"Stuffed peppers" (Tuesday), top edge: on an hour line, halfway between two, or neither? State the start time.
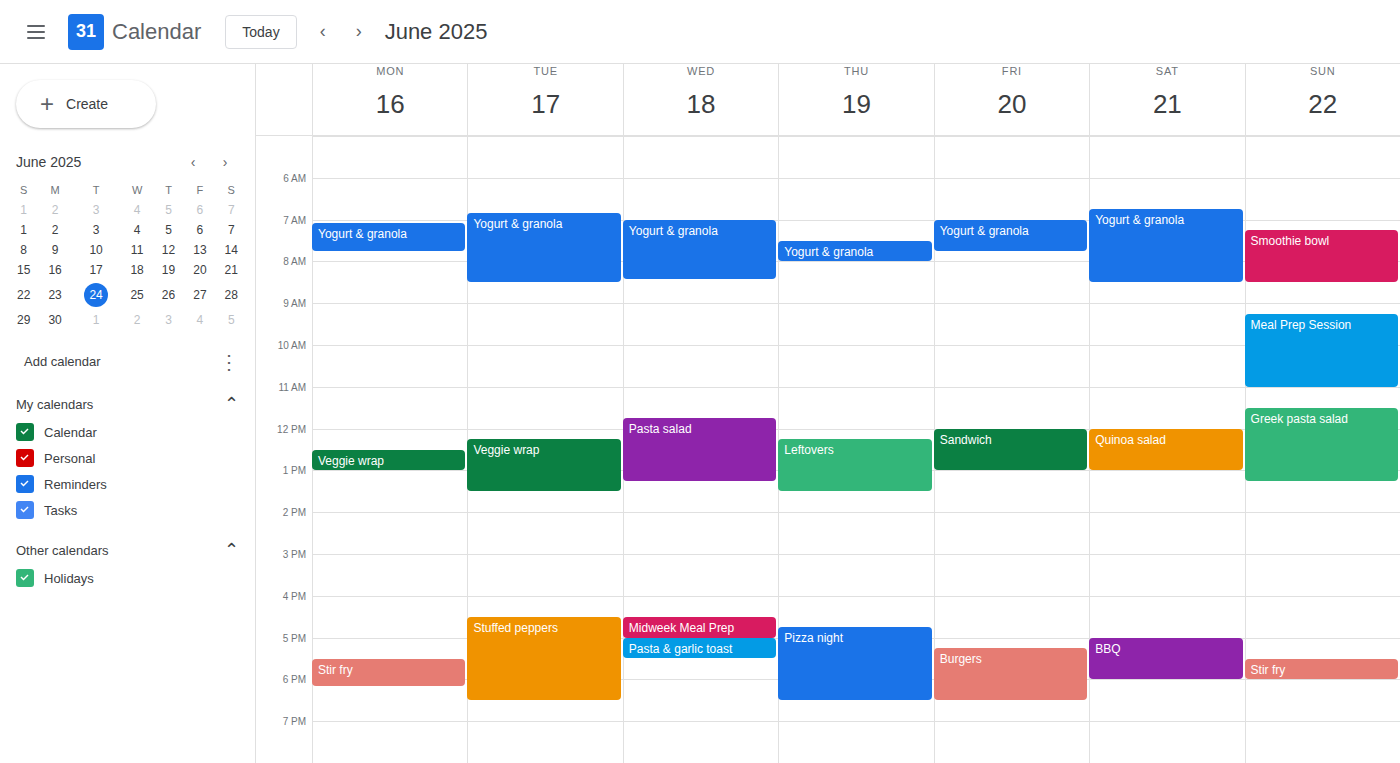
4:30 PM -- halfway between the 4 PM and 5 PM lines.